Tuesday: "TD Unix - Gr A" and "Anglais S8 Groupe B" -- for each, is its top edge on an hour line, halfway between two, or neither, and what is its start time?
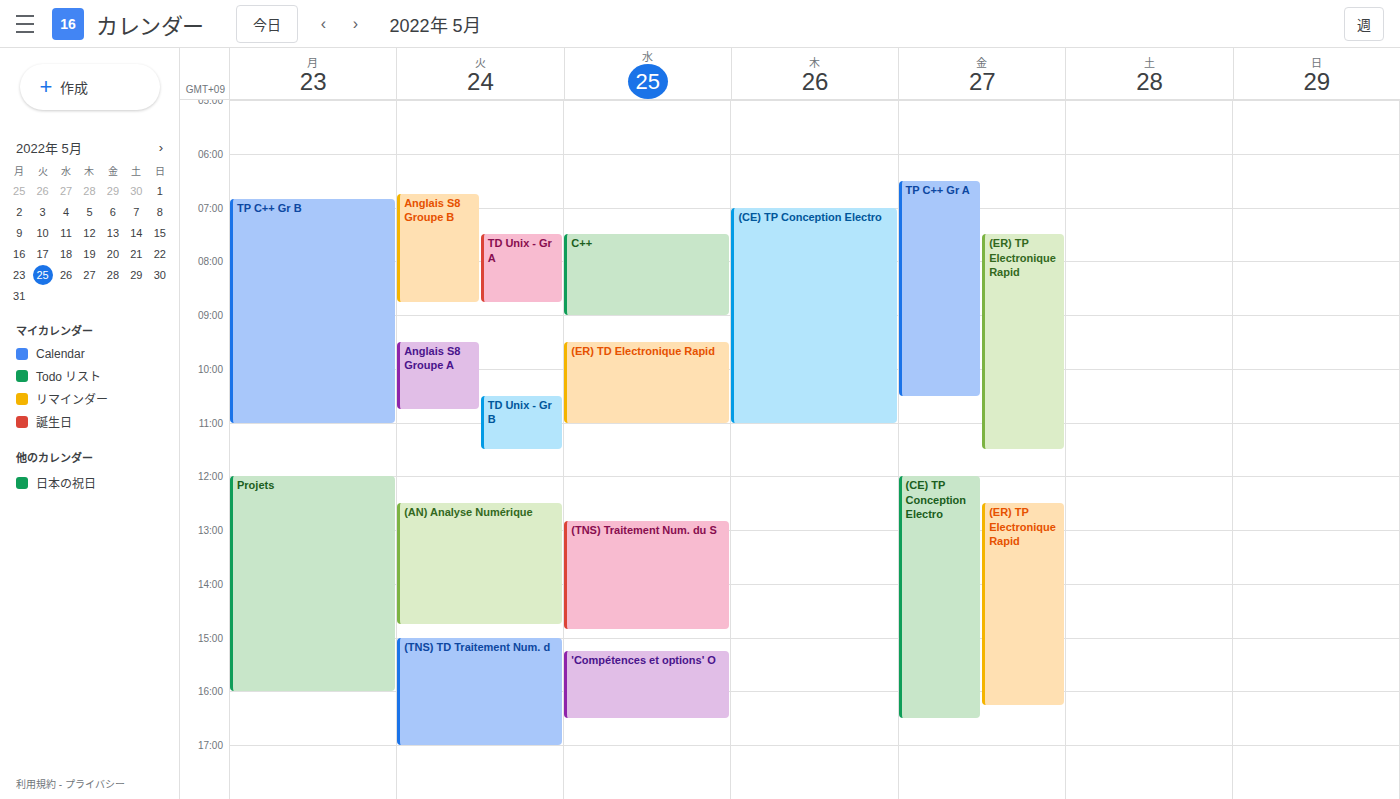
"TD Unix - Gr A": 7:30 AM, halfway between the 7 AM and 8 AM lines. "Anglais S8 Groupe B": 6:45 AM, neither: three quarters of the way from the 6 AM line to the 7 AM line.